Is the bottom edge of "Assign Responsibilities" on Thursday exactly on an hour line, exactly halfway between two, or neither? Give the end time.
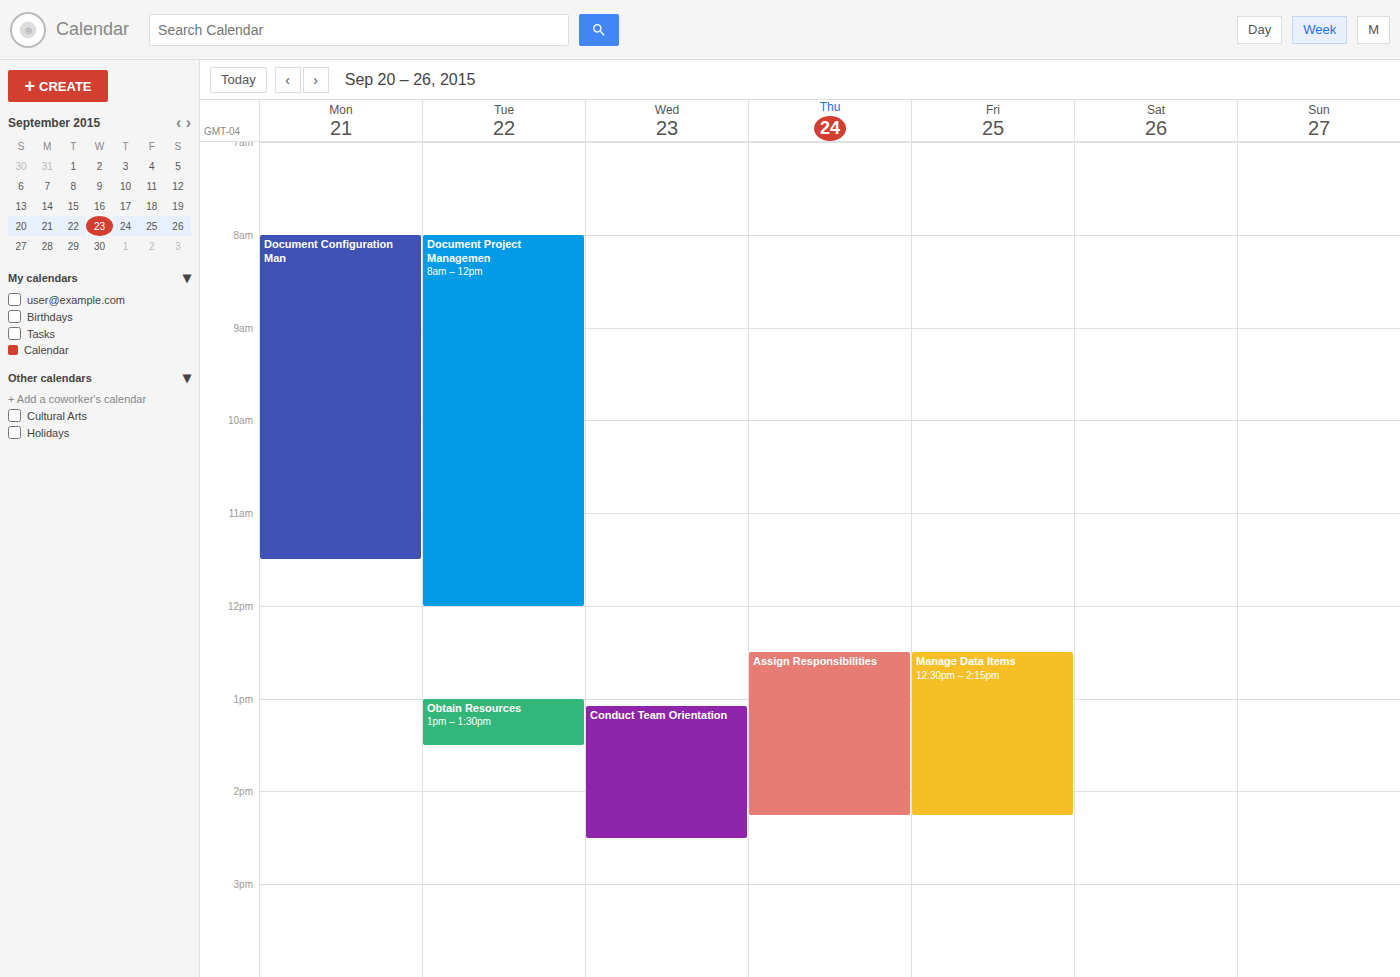
2:15 PM -- neither: a quarter of the way from the 2 PM line to the 3 PM line.